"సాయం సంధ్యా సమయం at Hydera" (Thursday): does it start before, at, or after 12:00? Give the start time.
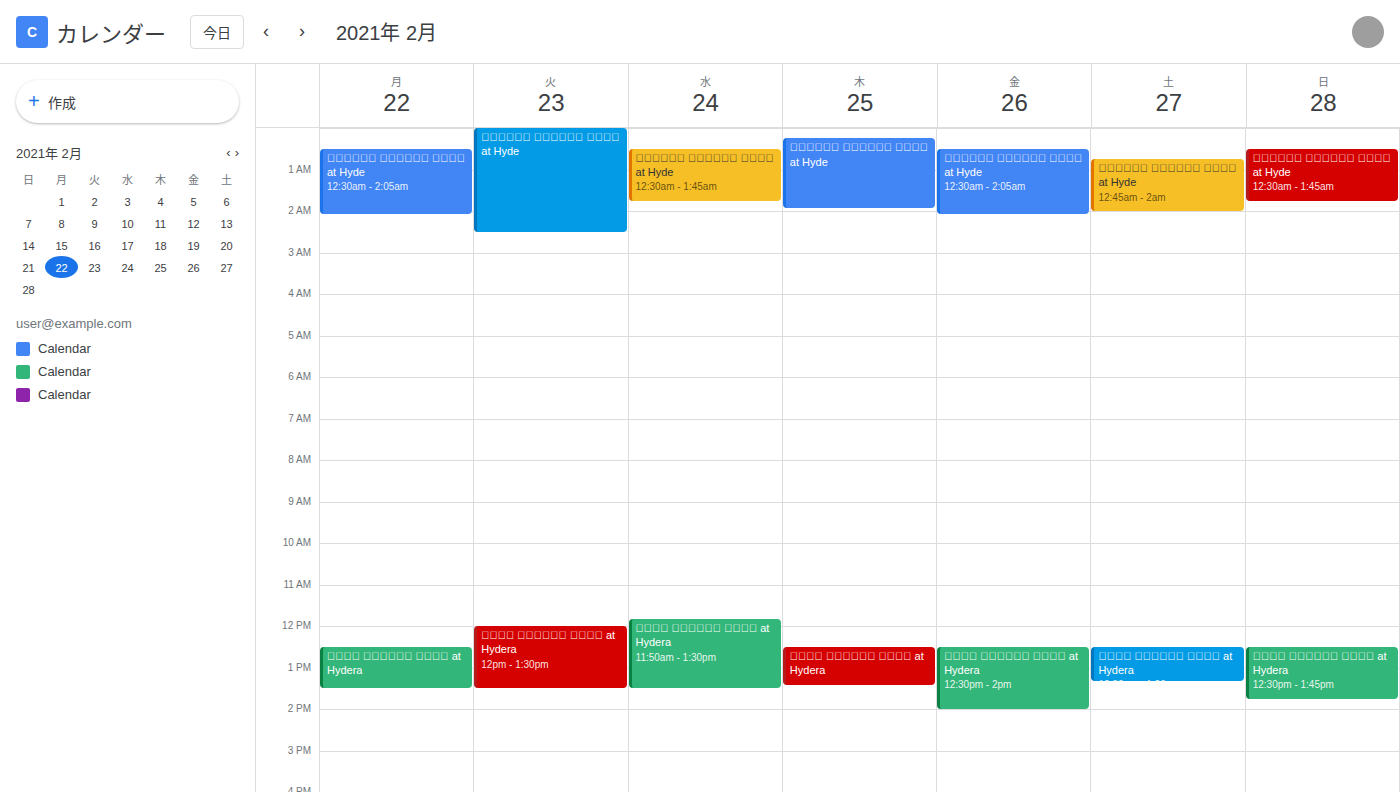
12:30 -- after 12:00, 30 minutes below the 12:00 line.